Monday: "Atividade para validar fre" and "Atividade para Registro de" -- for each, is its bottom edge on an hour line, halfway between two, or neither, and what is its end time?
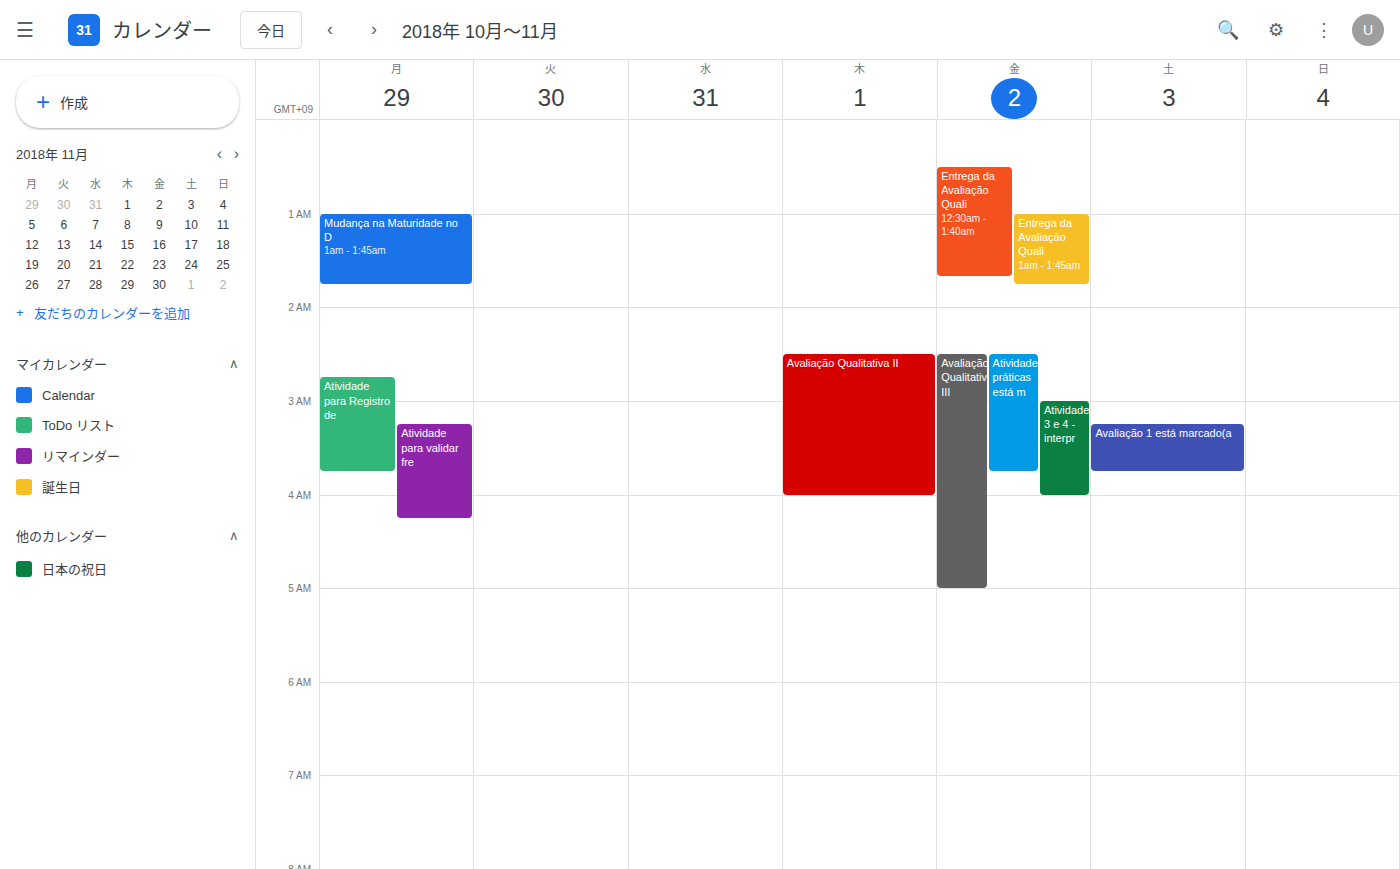
"Atividade para validar fre": 04:15, neither: a quarter of the way from the 04:00 line to the 05:00 line. "Atividade para Registro de": 03:45, neither: three quarters of the way from the 03:00 line to the 04:00 line.